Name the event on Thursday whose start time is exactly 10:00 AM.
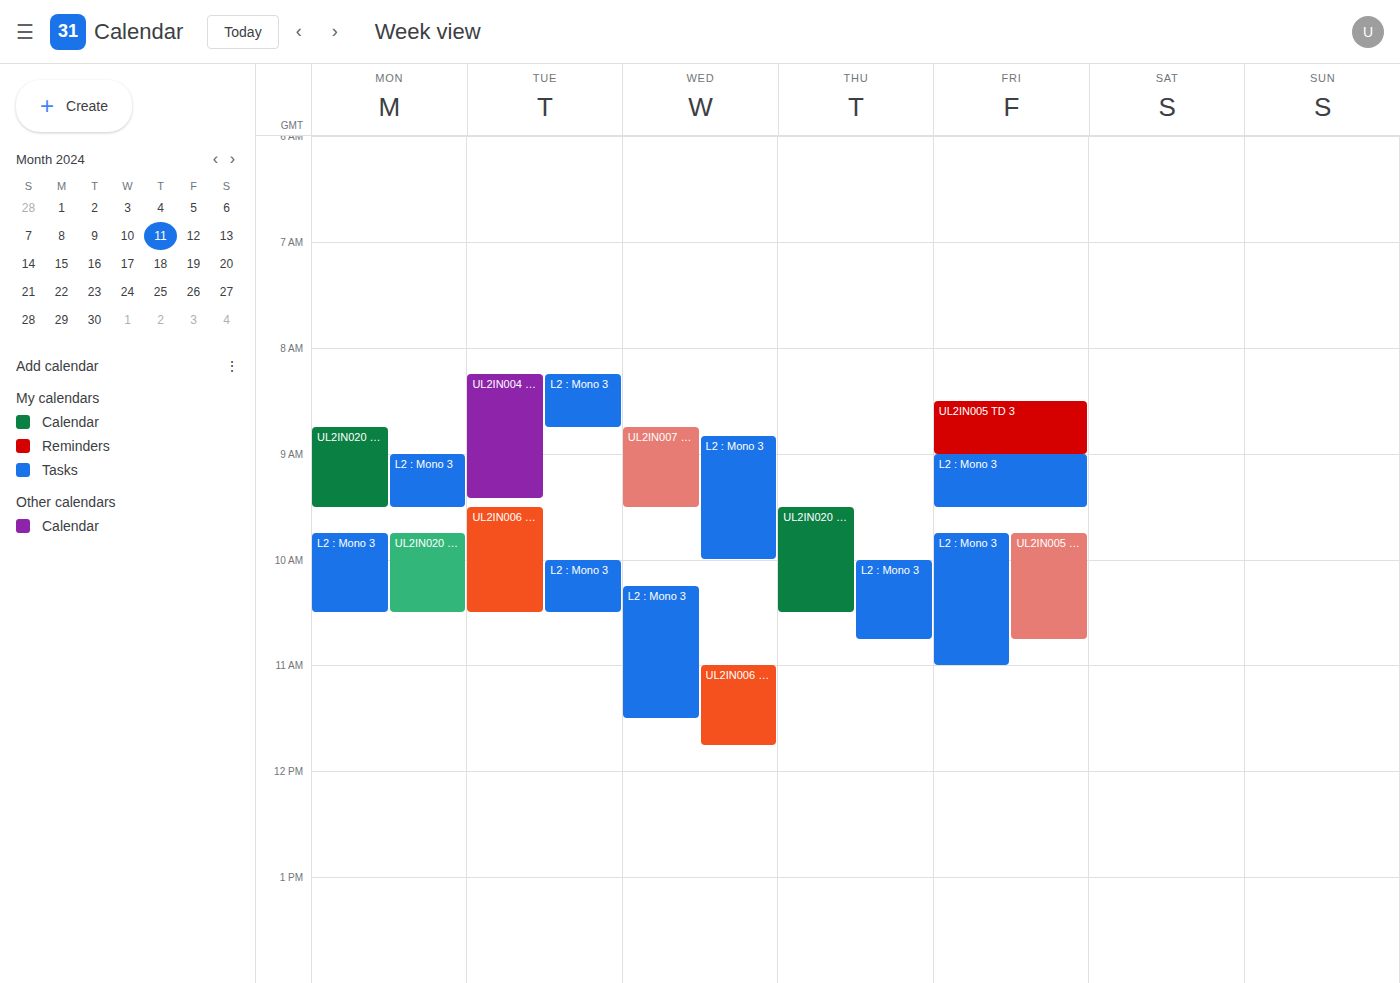
"L2 : Mono 3"